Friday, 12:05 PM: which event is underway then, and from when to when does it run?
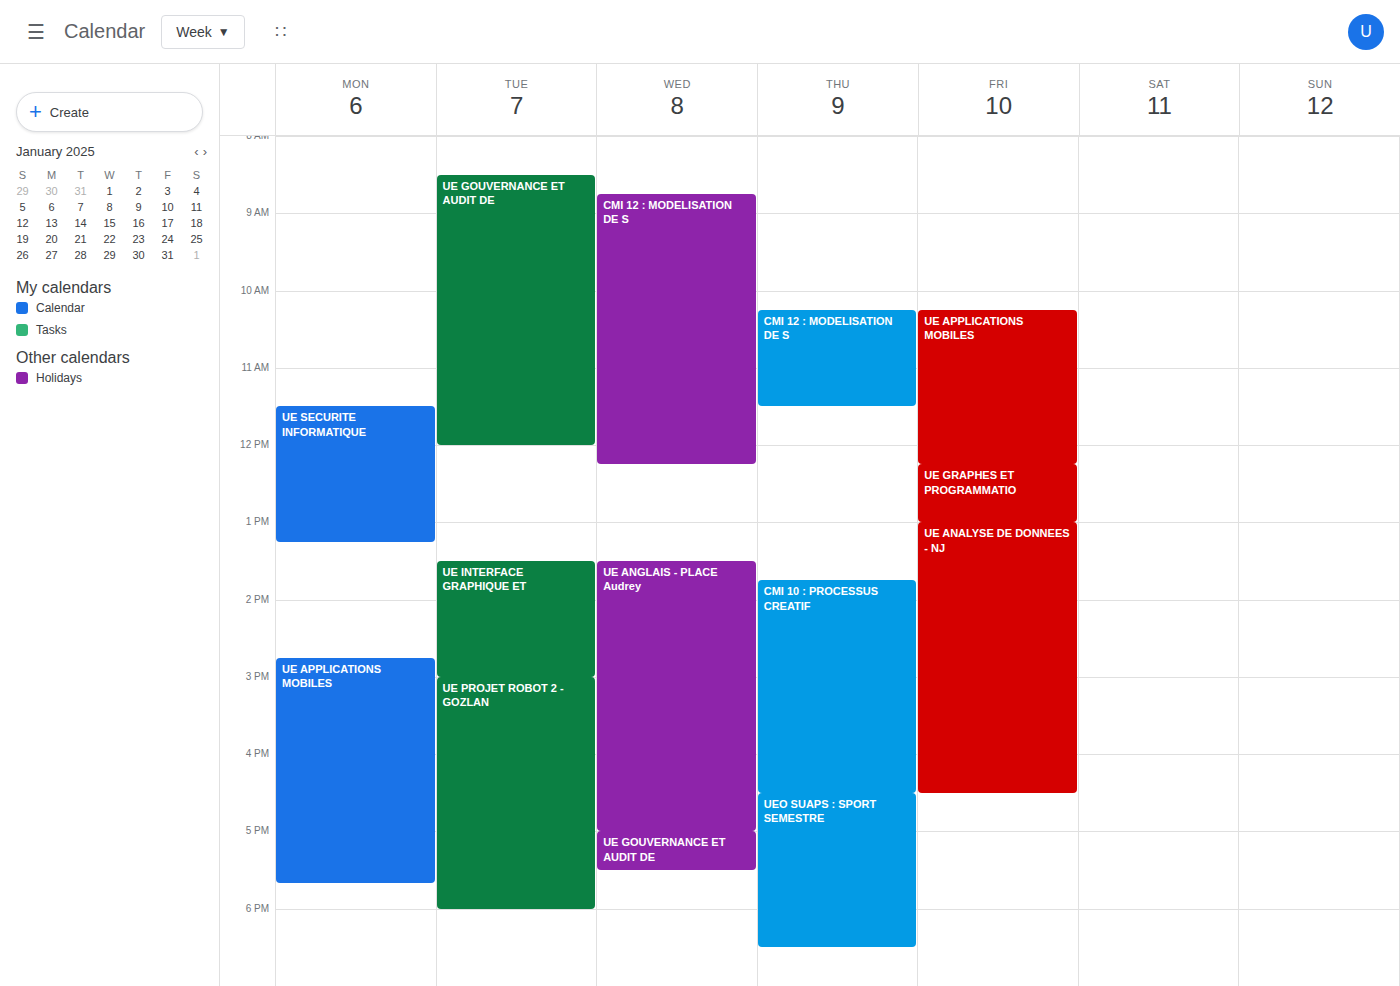
"UE APPLICATIONS MOBILES", 10:15 AM to 12:15 PM